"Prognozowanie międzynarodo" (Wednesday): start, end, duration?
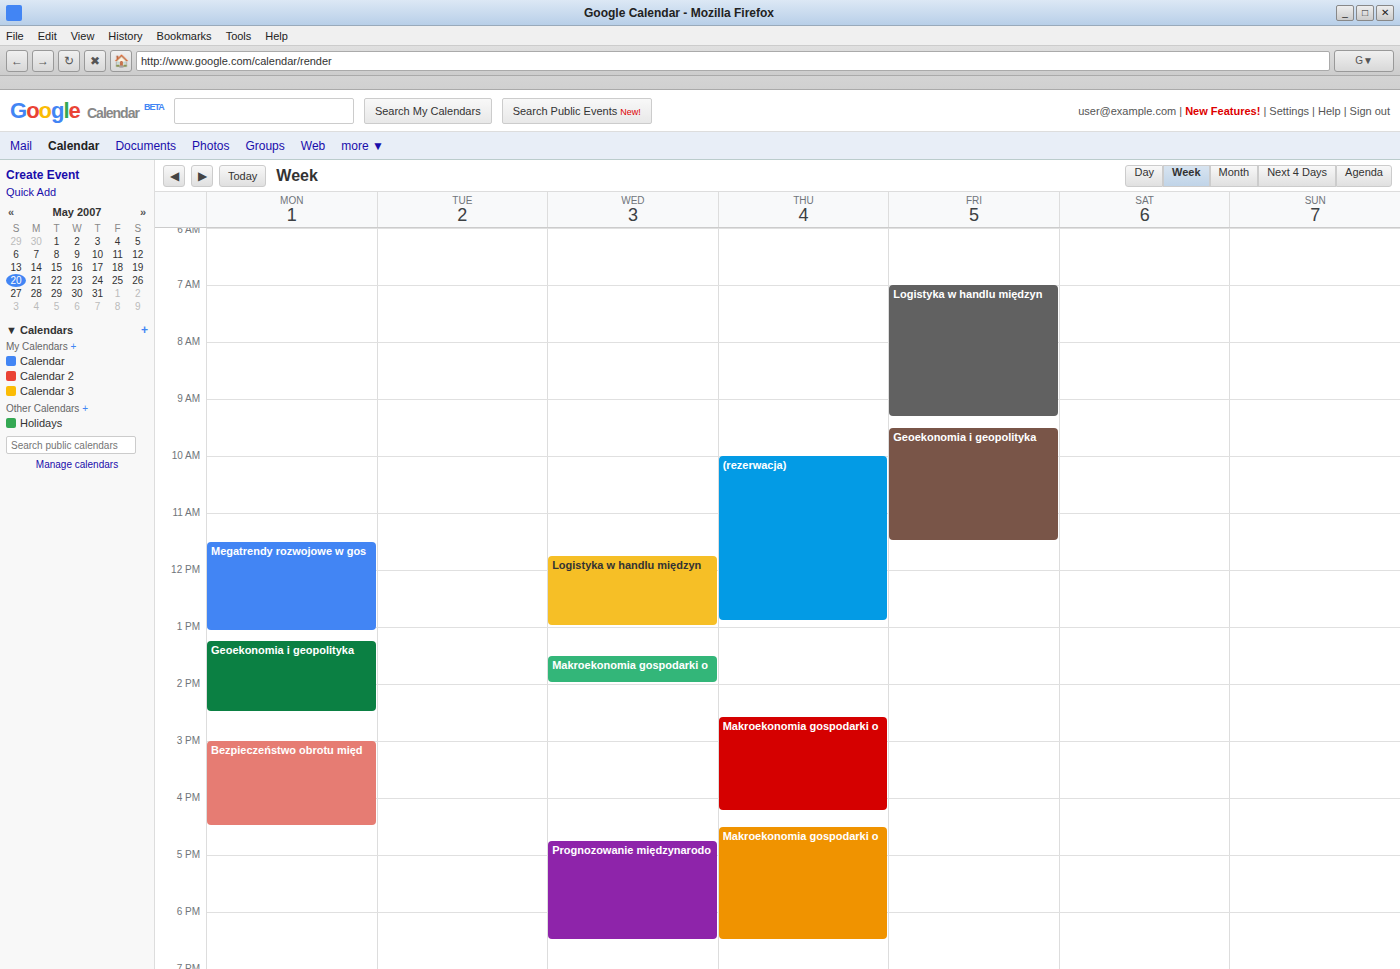
4:45 PM to 6:30 PM, 1 hour 45 minutes